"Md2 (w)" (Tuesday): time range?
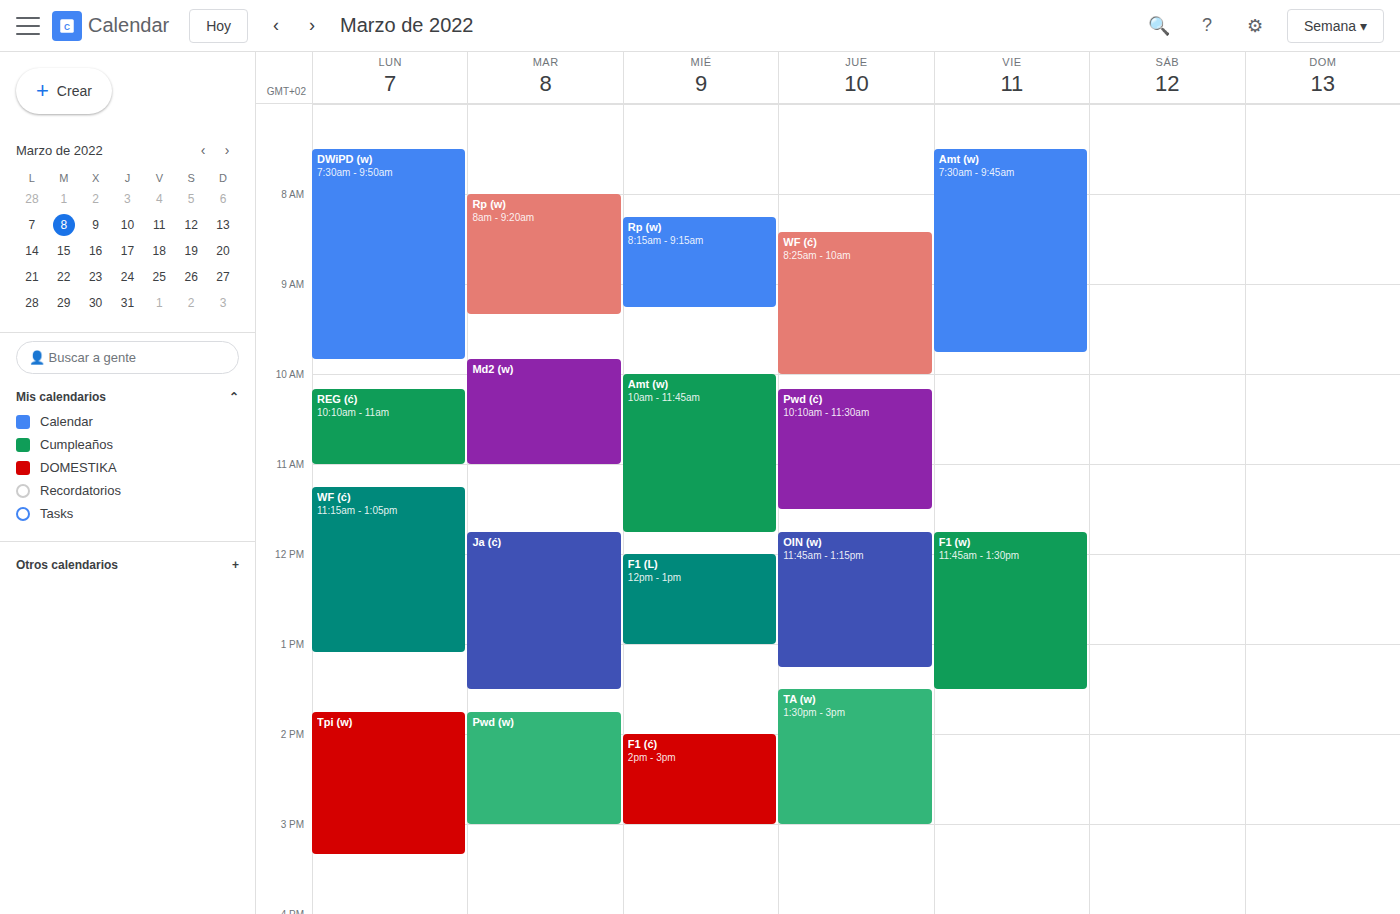
9:50 AM to 11:00 AM